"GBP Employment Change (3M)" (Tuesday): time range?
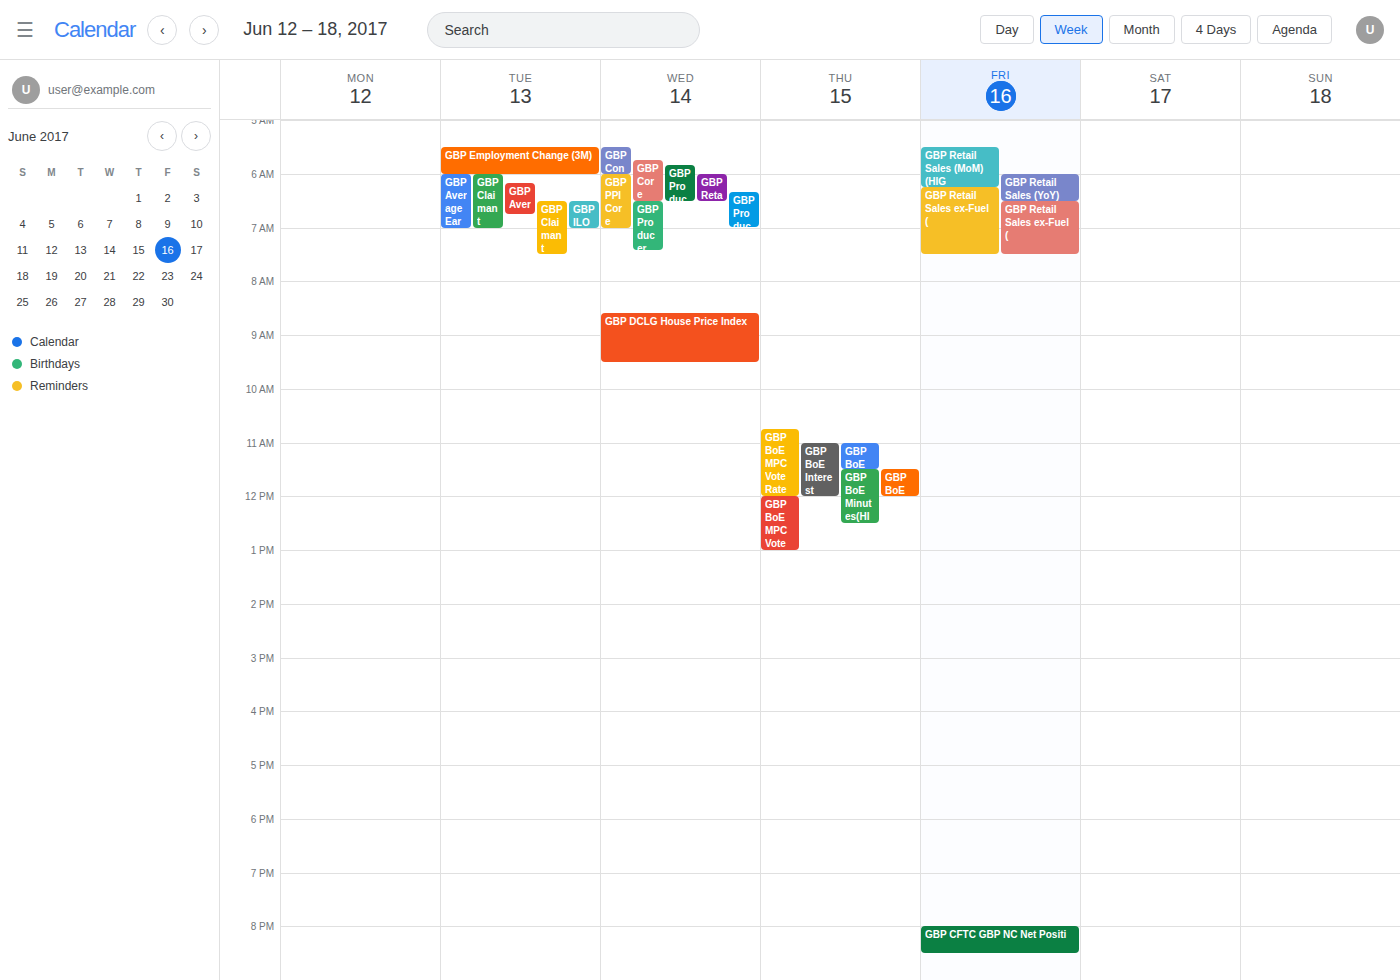
5:30 AM to 6:00 AM